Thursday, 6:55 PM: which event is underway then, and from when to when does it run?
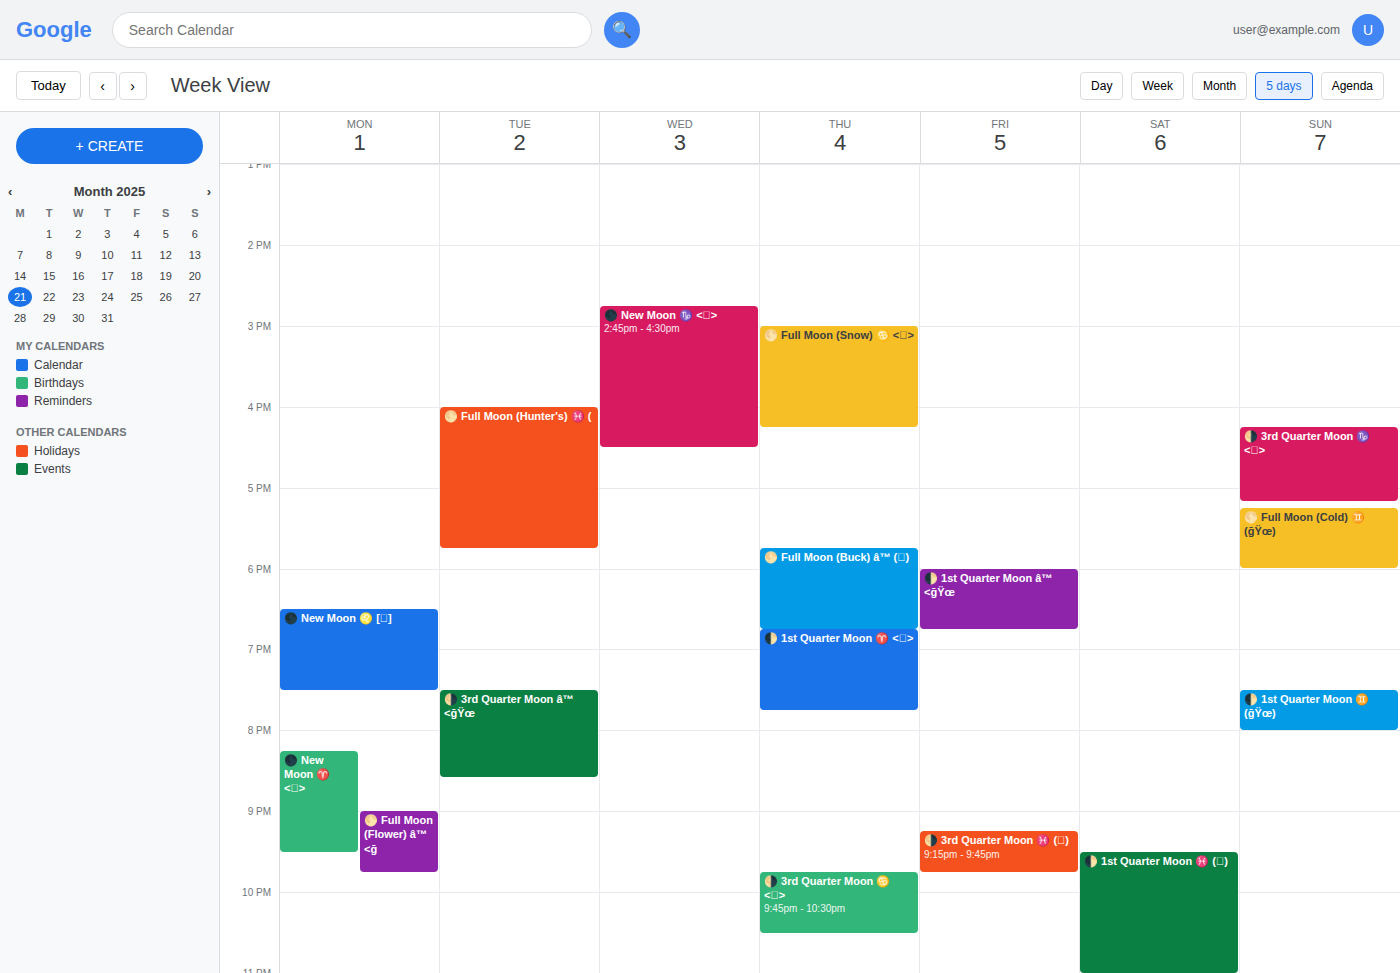
"🌓 1st Quarter Moon ♈ <🜂>", 6:45 PM to 7:45 PM